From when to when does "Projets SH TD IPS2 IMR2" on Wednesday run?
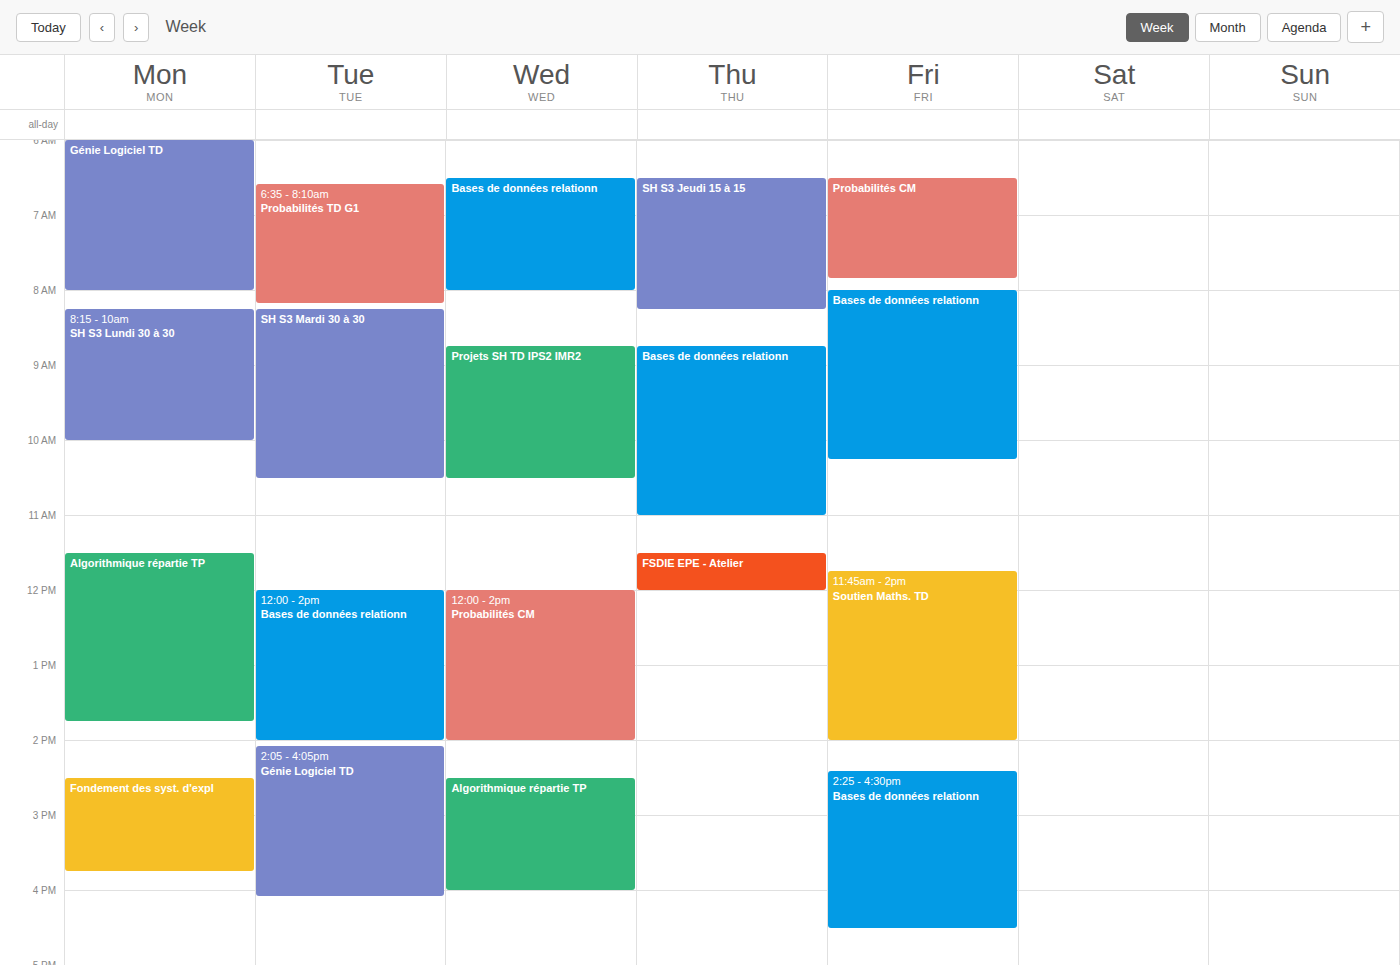
8:45 AM to 10:30 AM